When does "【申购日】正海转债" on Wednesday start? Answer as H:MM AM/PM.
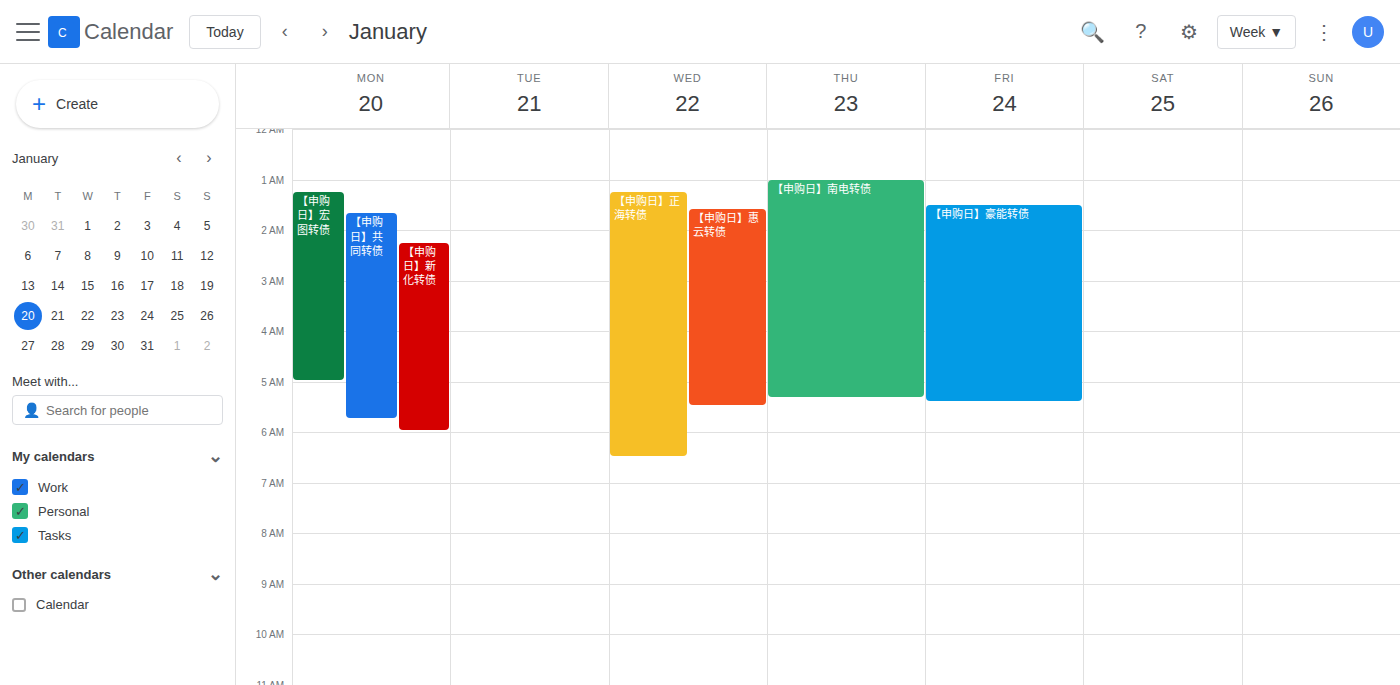
1:15 AM